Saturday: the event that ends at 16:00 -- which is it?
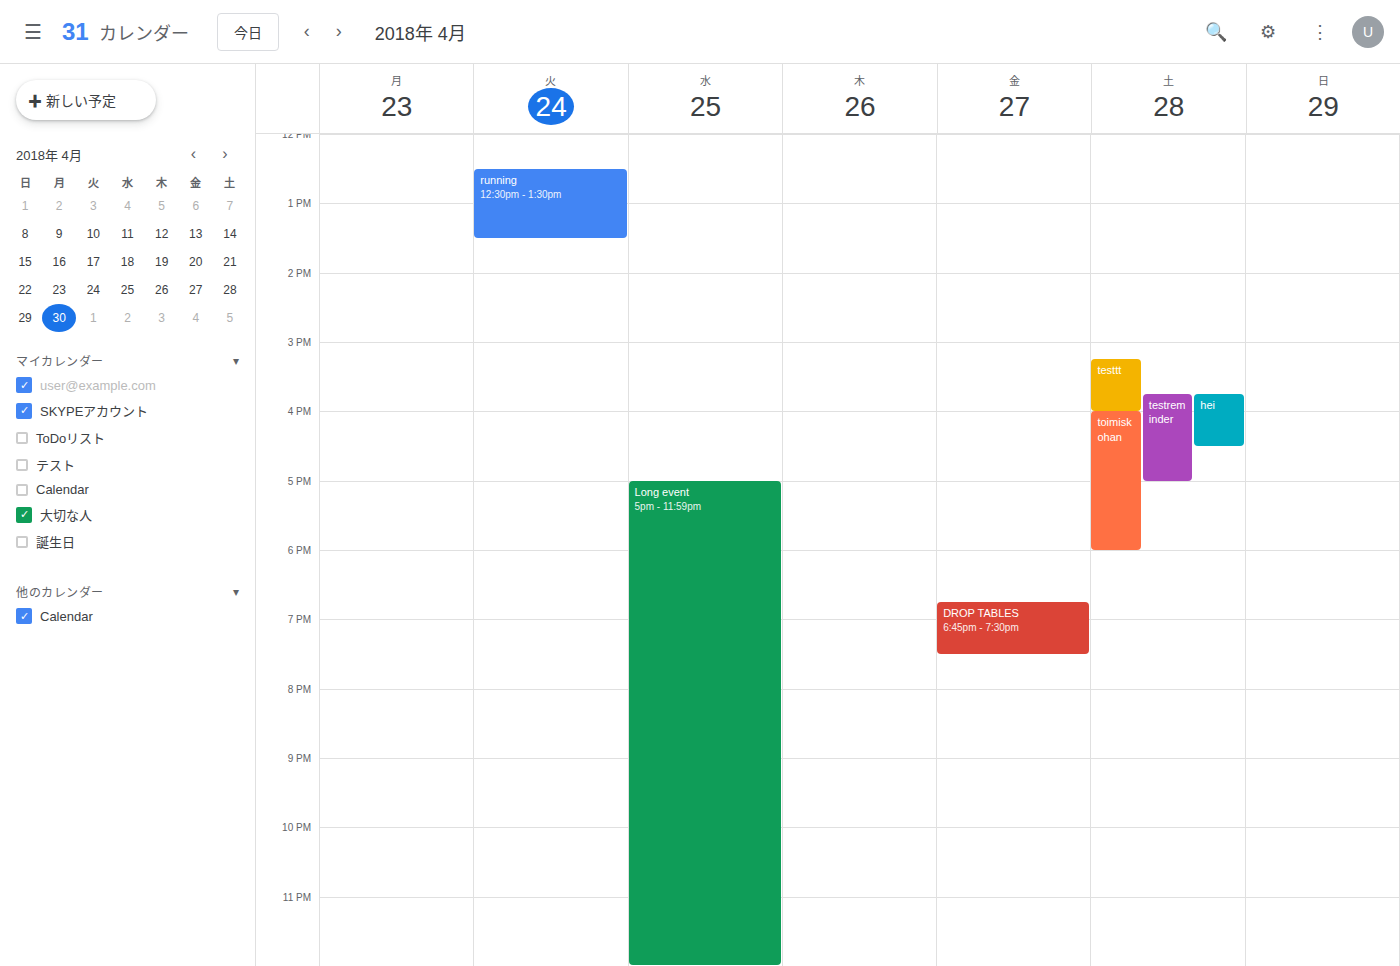
"testtt"